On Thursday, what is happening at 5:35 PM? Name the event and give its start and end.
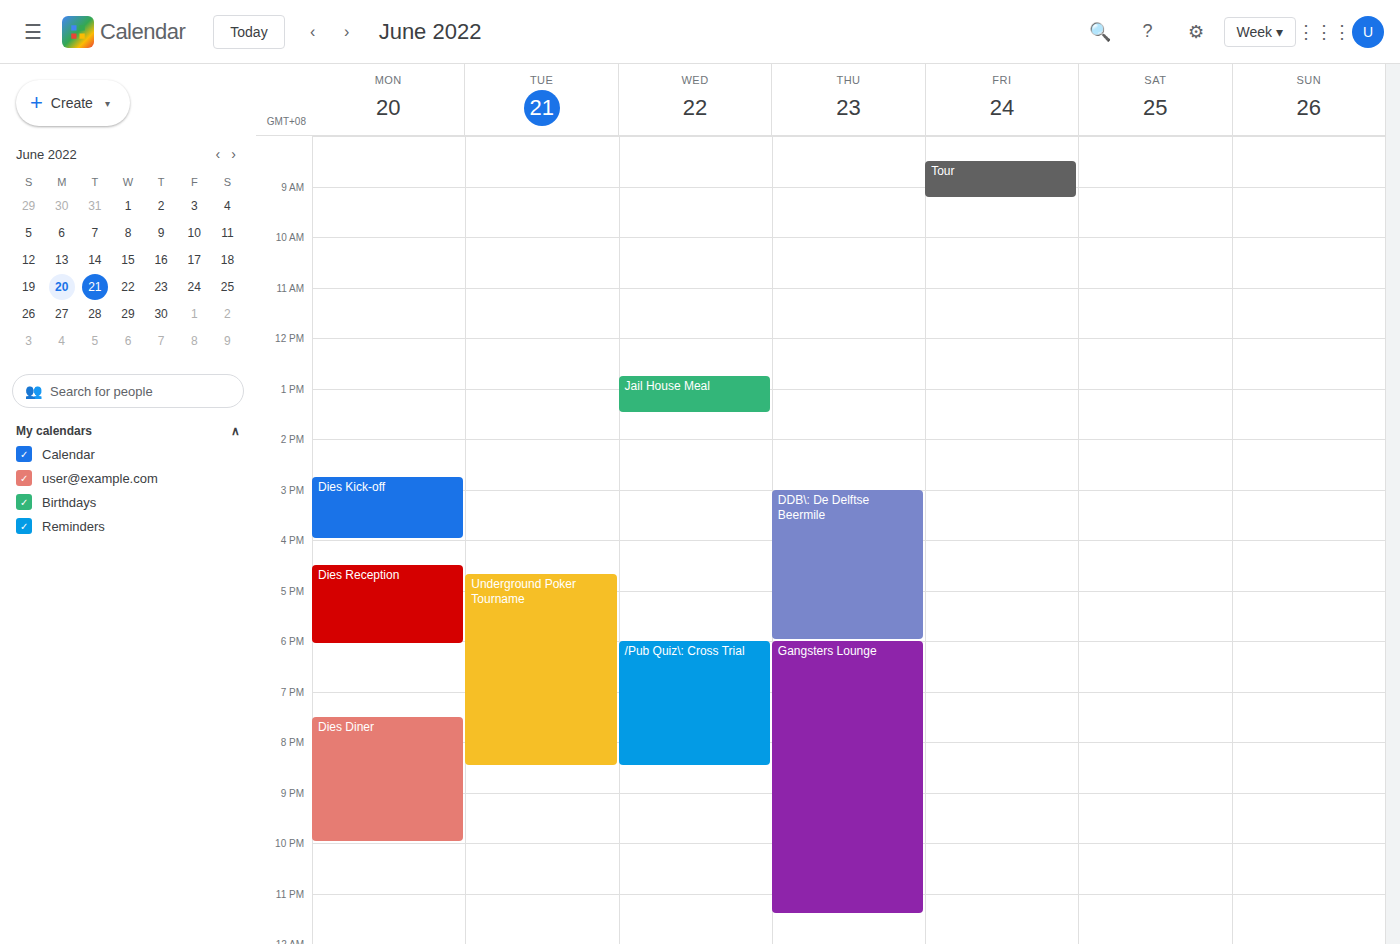
"DDB\: De Delftse Beermile", 3:00 PM to 6:00 PM